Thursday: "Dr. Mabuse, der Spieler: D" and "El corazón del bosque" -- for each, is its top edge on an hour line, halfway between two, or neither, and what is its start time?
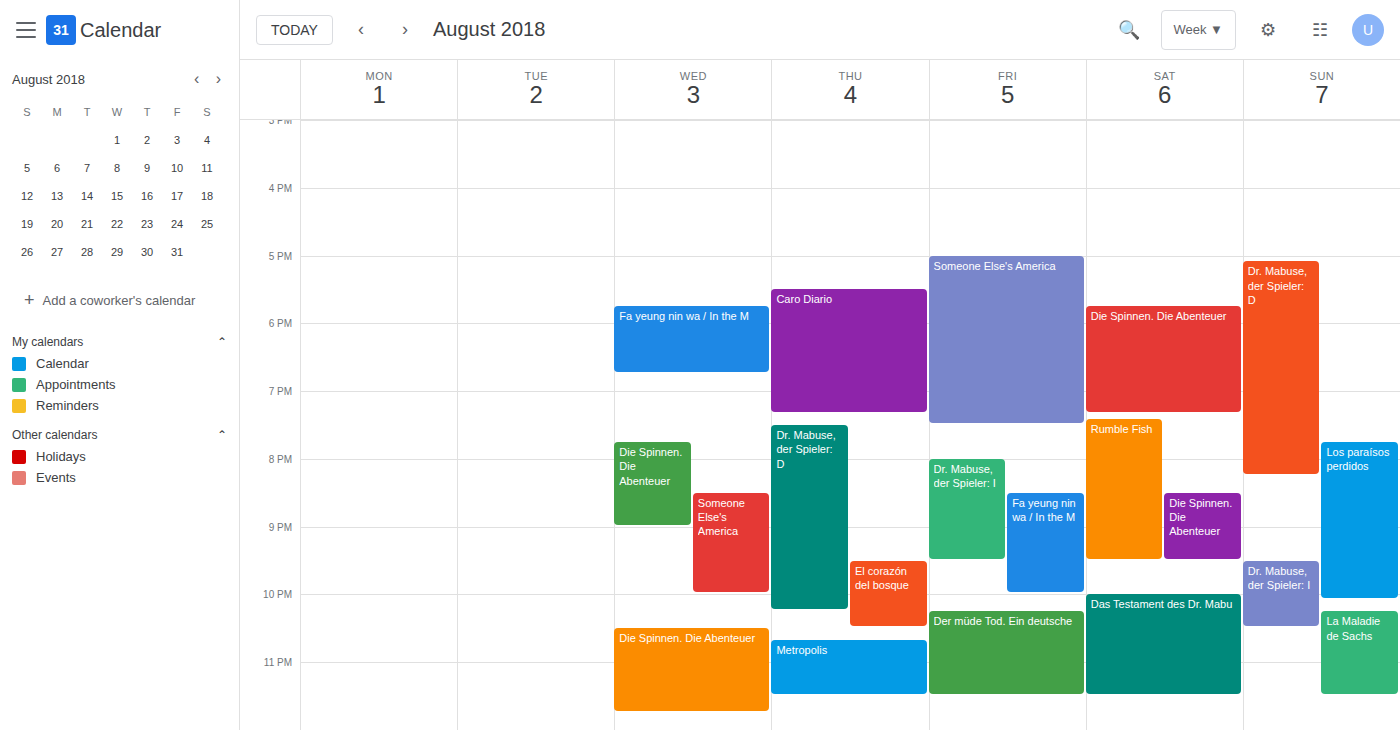
"Dr. Mabuse, der Spieler: D": 7:30 PM, halfway between the 7 PM and 8 PM lines. "El corazón del bosque": 9:30 PM, halfway between the 9 PM and 10 PM lines.